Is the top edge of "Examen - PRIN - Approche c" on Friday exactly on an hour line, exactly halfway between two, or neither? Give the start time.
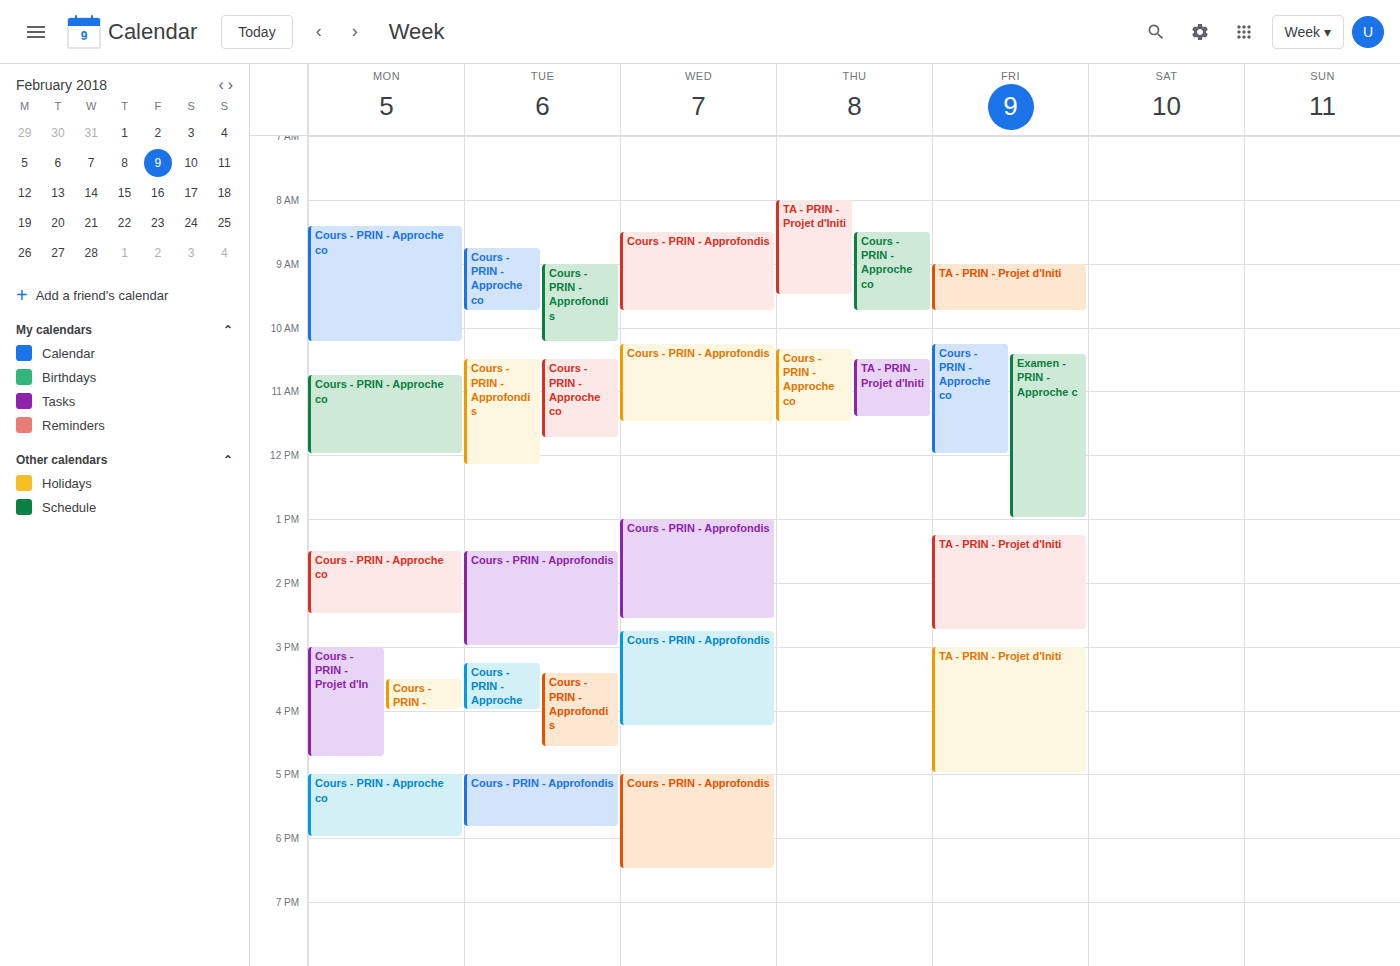
10:25 AM -- neither: 25 minutes below the 10 AM line and 35 minutes above the 11 AM line.